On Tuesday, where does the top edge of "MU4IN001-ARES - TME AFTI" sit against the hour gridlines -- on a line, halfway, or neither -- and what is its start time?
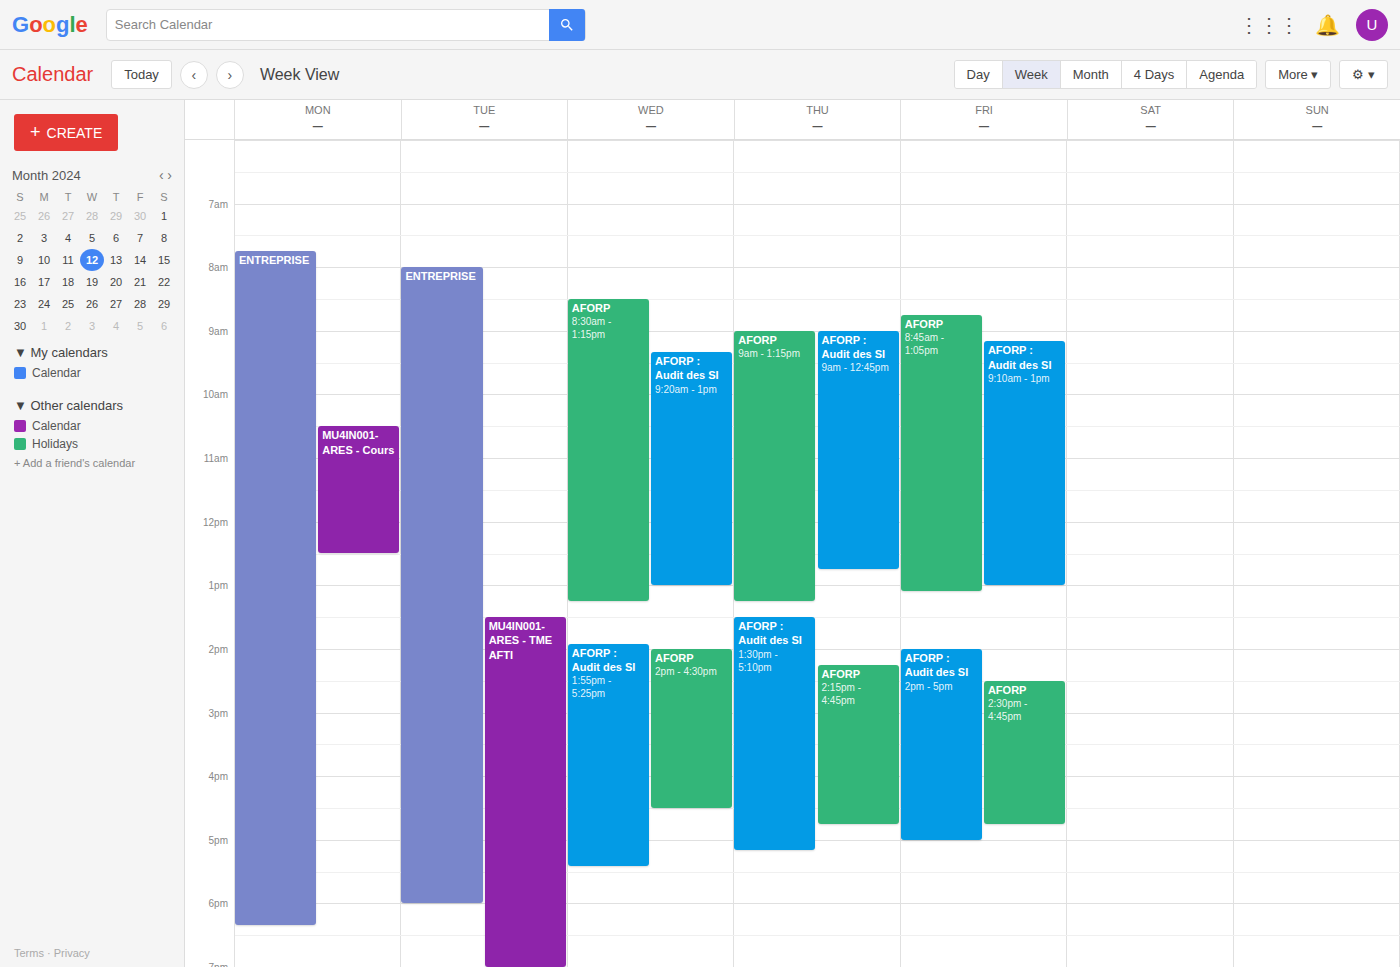
1:30 PM -- halfway between the 1 PM and 2 PM lines.